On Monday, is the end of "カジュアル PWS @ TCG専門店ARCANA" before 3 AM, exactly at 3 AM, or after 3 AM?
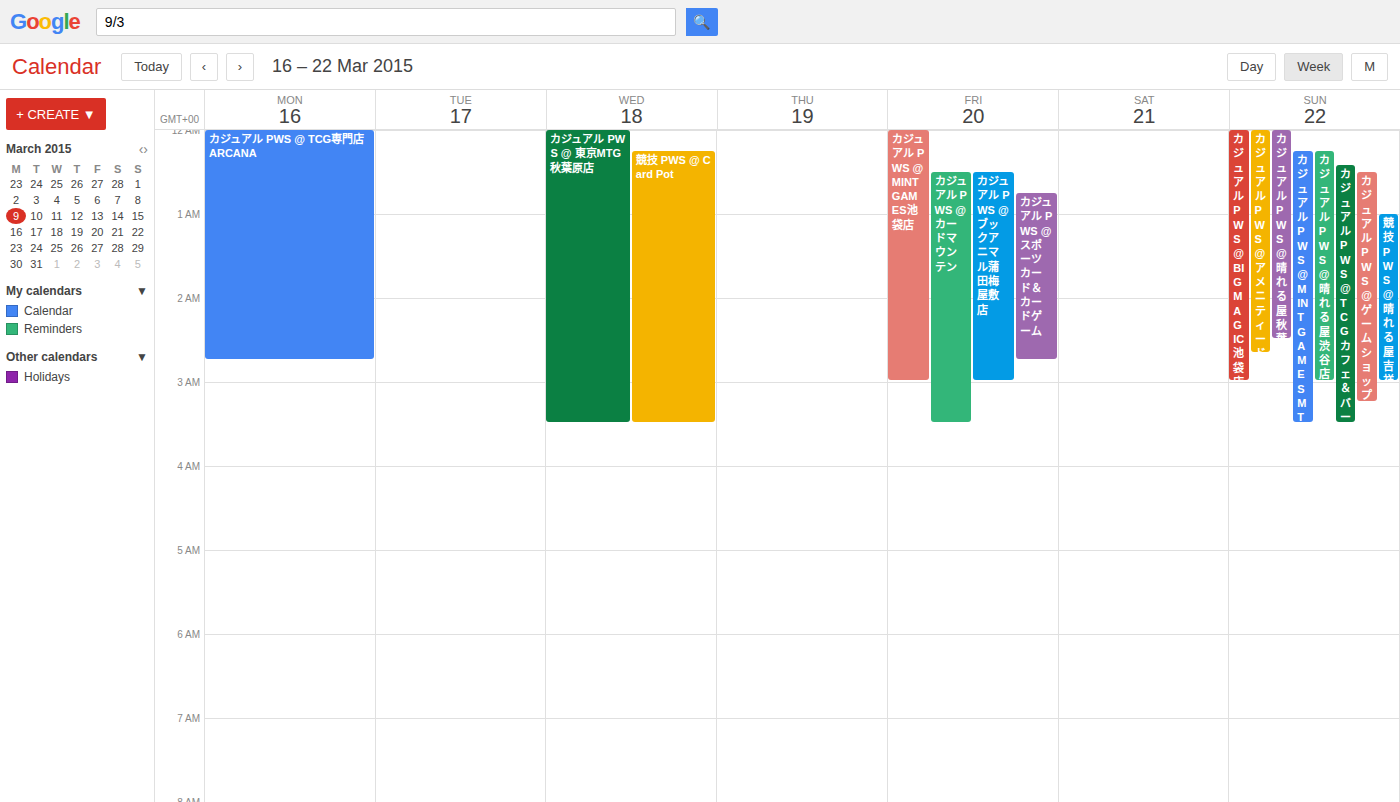
2:45 AM -- before 3 AM, 15 minutes above the 3 AM line.